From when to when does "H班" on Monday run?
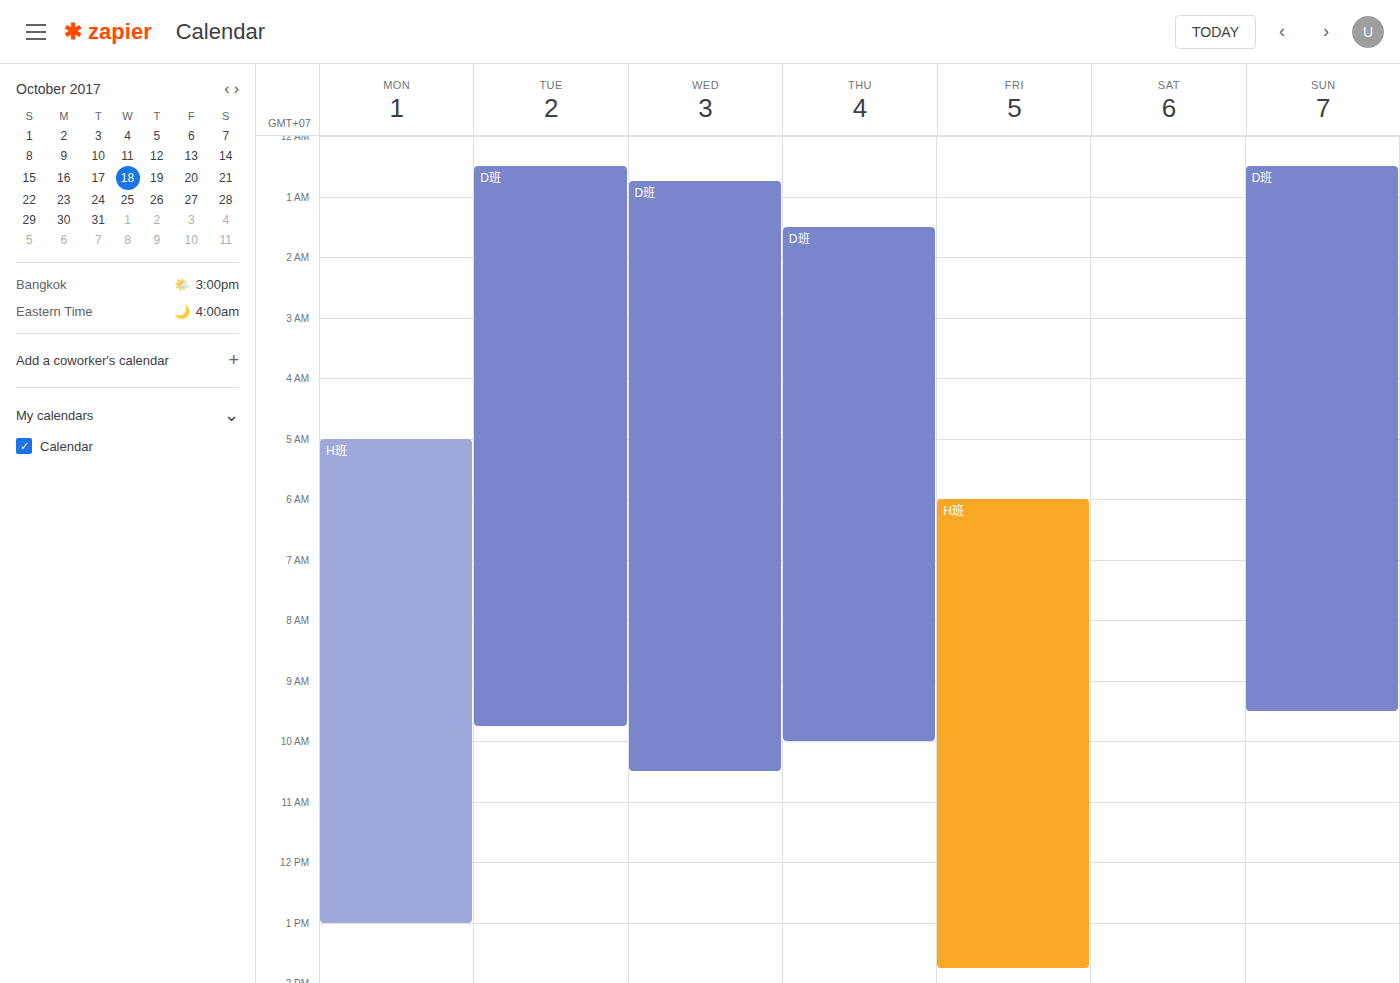
5:00 AM to 1:00 PM